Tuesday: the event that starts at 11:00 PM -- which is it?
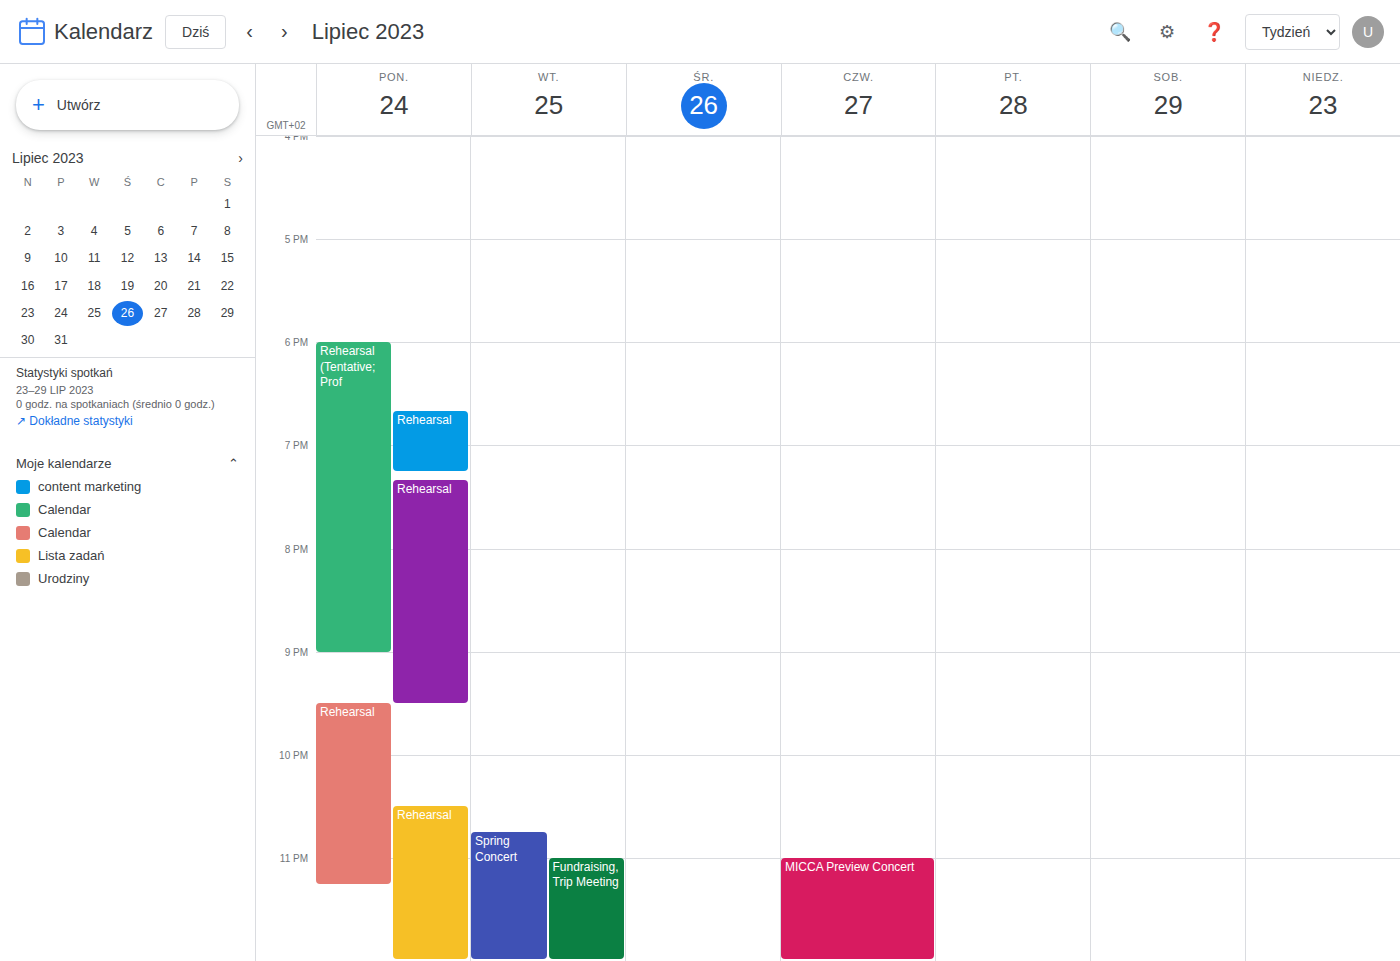
"Fundraising, Trip Meeting"